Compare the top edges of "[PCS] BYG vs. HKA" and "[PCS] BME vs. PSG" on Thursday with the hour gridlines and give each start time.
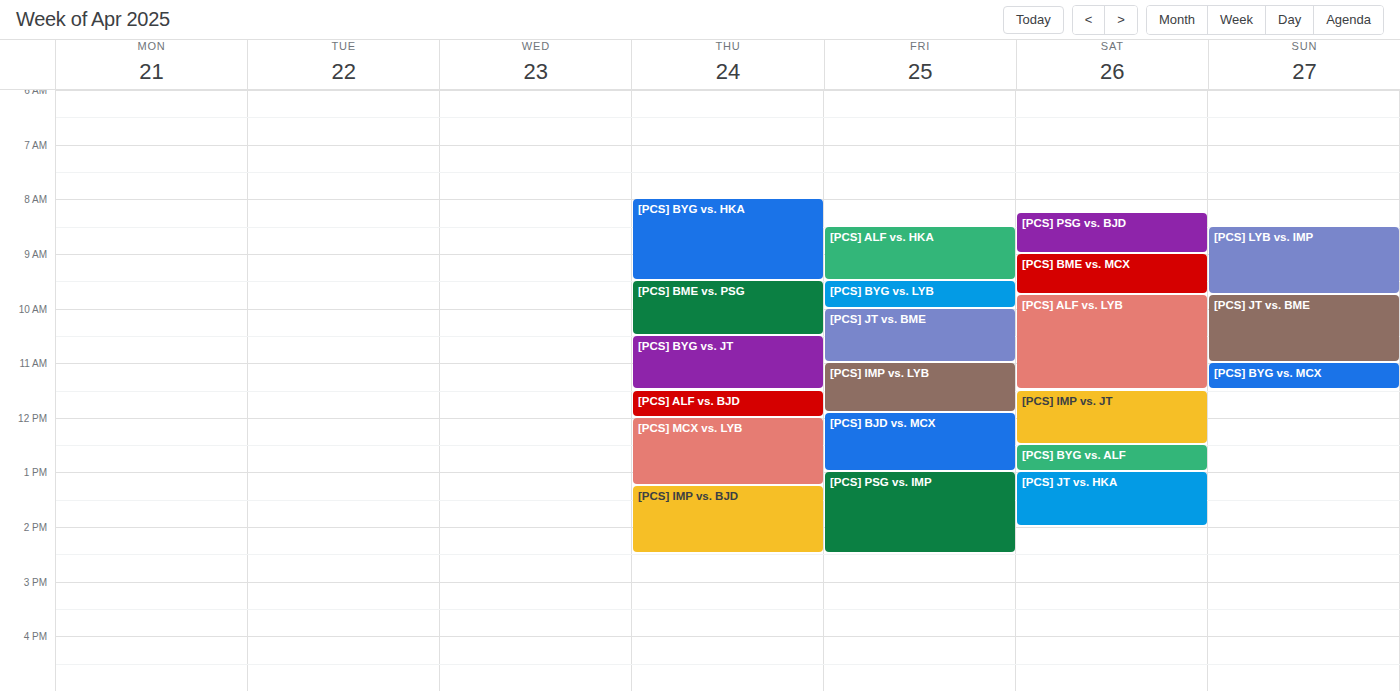
"[PCS] BYG vs. HKA": 8:00 AM, exactly on the 8 AM line. "[PCS] BME vs. PSG": 9:30 AM, halfway between the 9 AM and 10 AM lines.